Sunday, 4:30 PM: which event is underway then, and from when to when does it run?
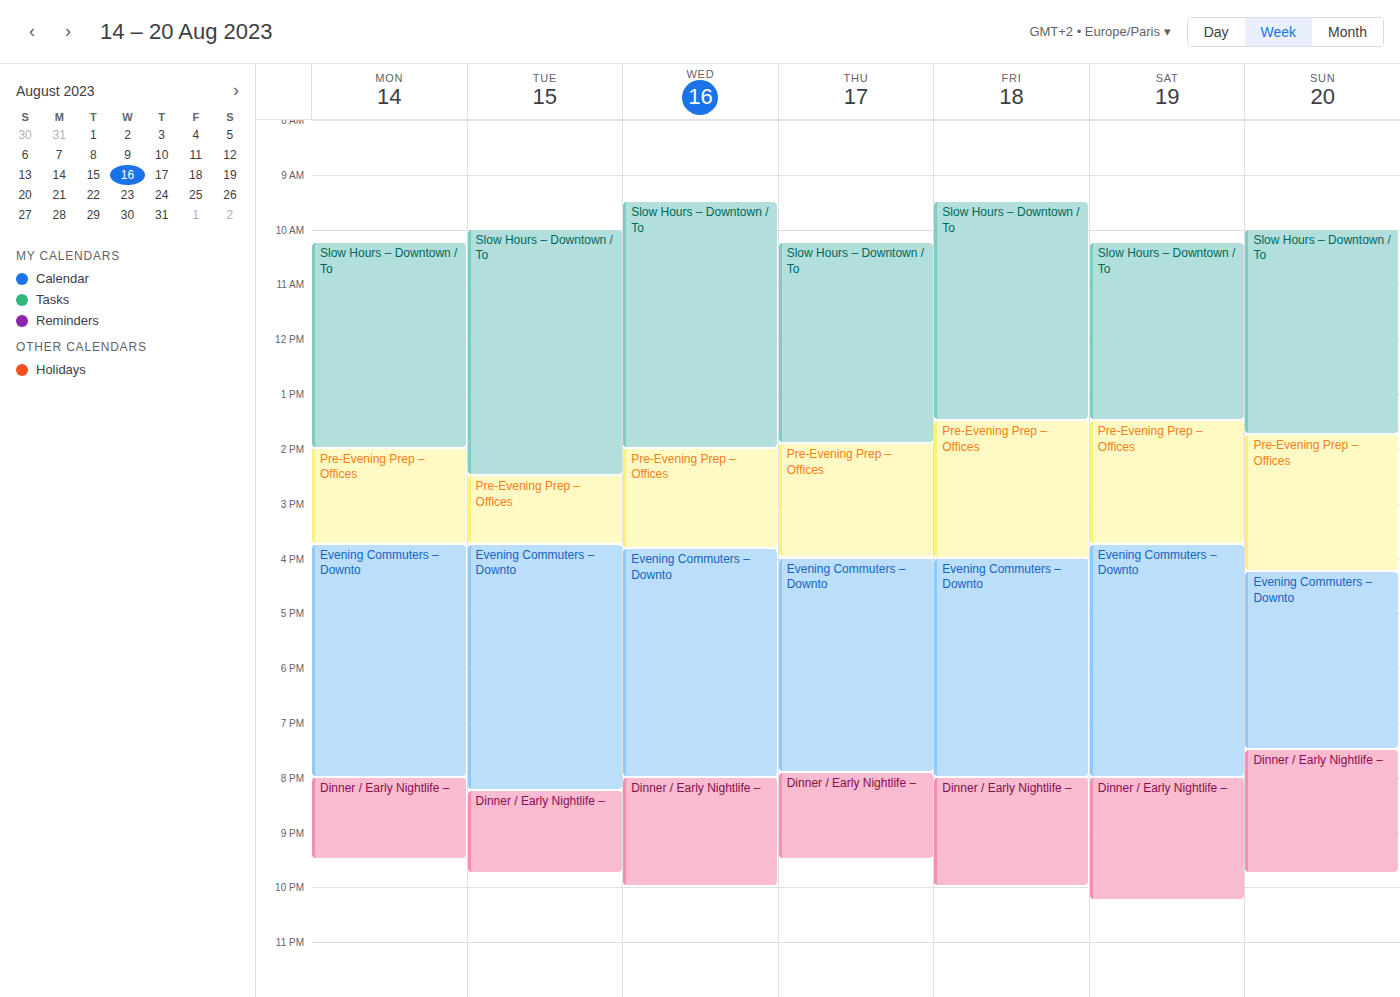
"Evening Commuters – Downto", 4:15 PM to 7:30 PM